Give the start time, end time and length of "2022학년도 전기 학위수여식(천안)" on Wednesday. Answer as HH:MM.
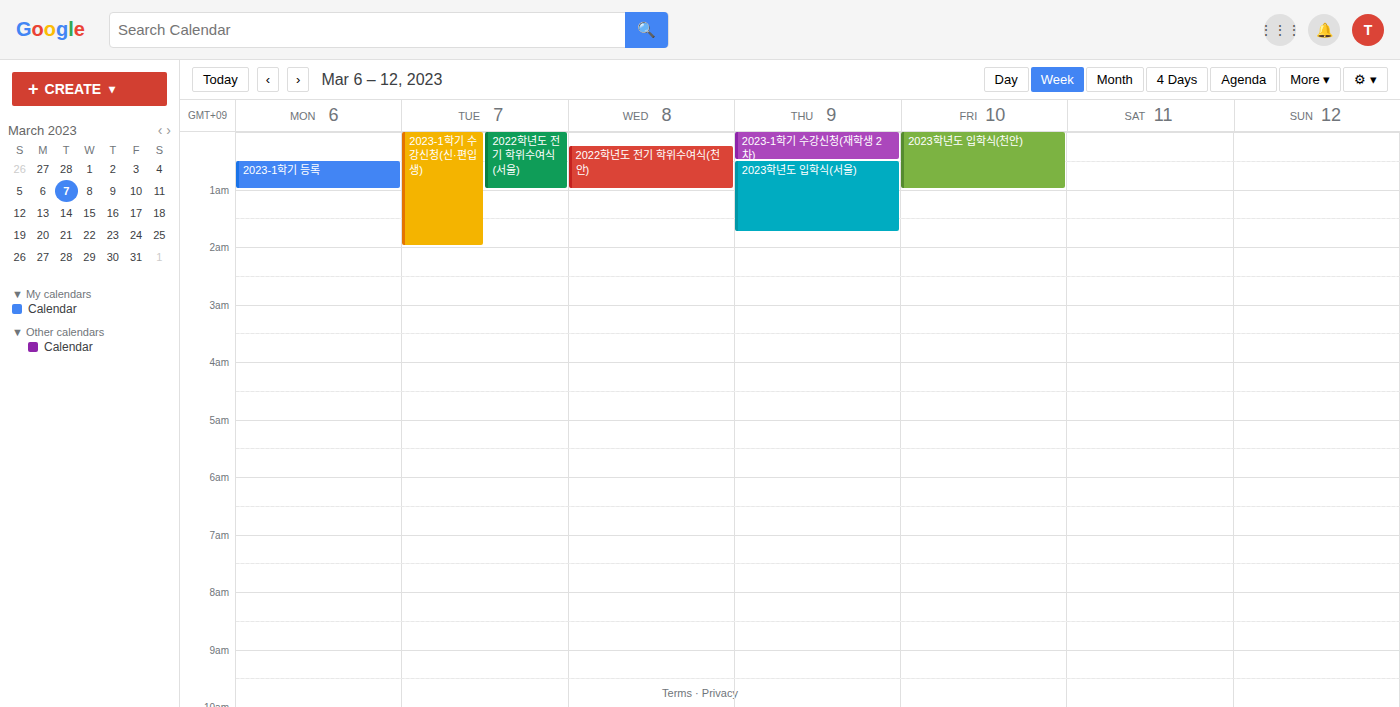
00:15 to 01:00, 45 minutes